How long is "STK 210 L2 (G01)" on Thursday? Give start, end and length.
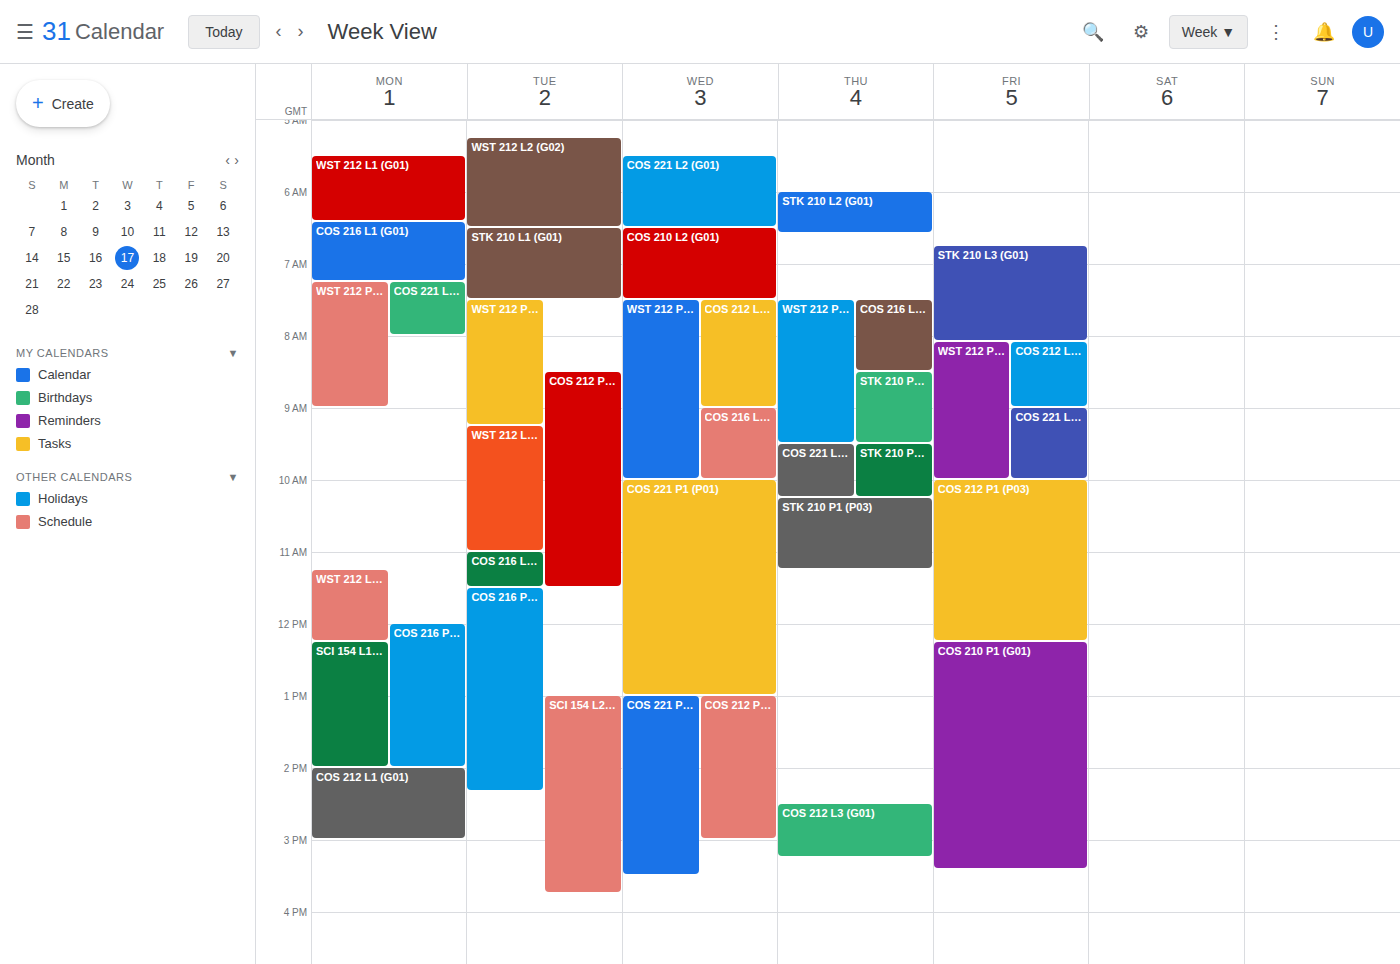
6:00 AM to 6:35 AM, 35 minutes